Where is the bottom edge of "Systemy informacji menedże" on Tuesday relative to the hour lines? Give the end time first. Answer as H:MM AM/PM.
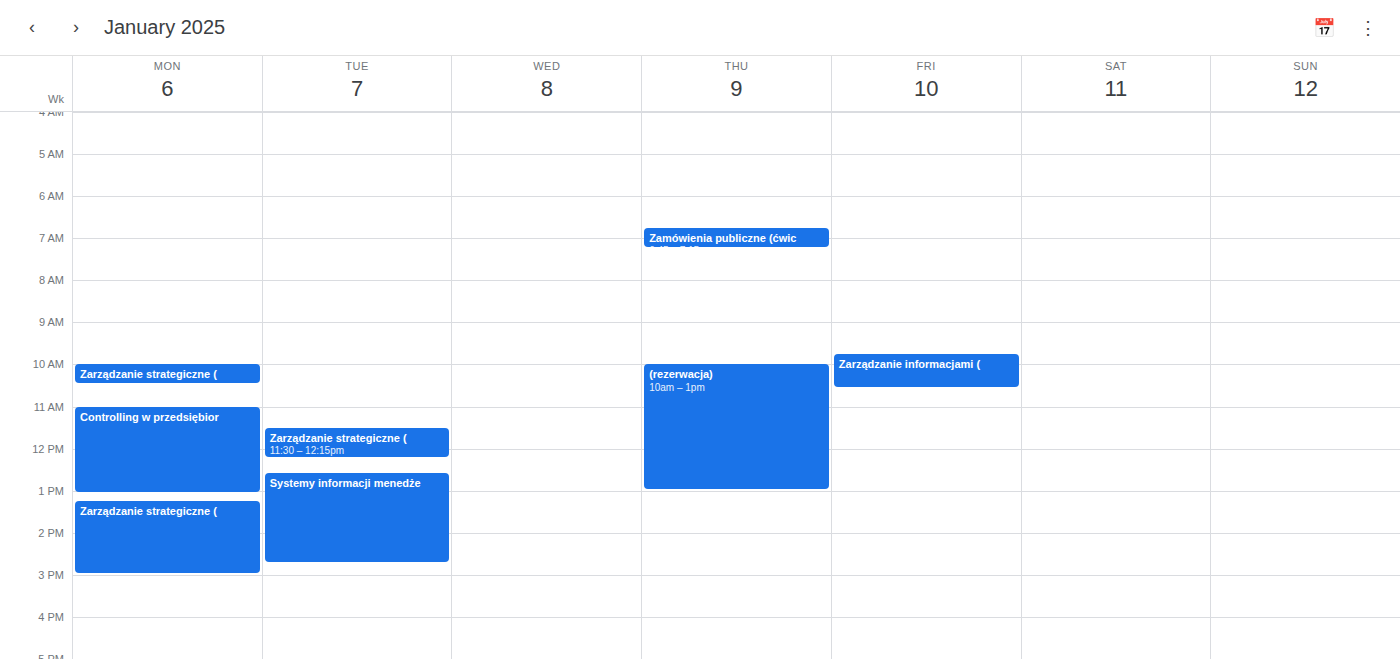
2:45 PM -- neither: three quarters of the way from the 2 PM line to the 3 PM line.